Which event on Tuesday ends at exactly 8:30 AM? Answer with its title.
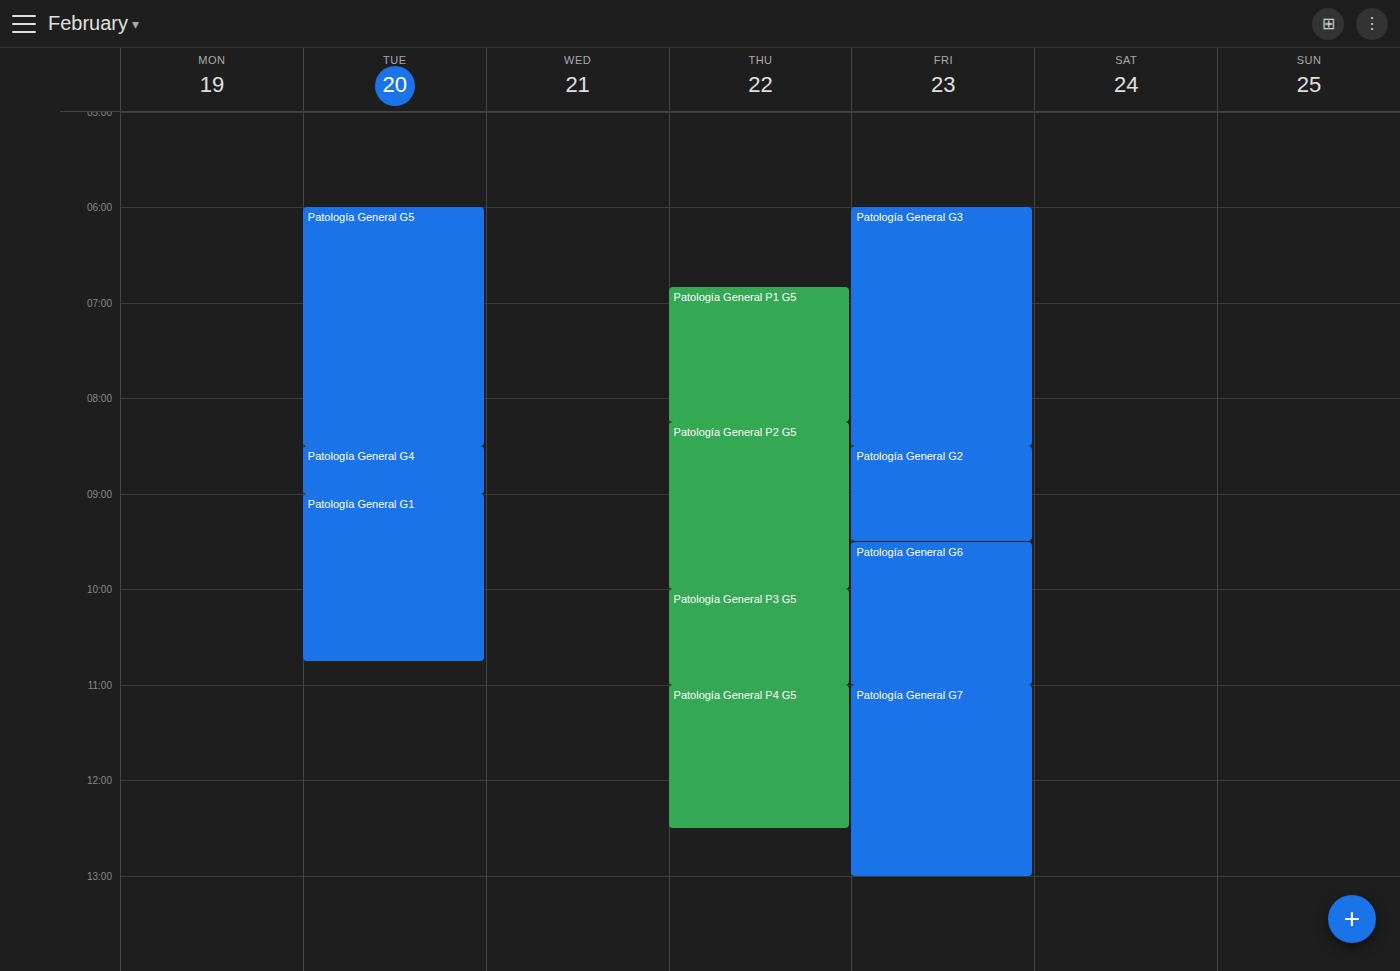
"Patología General G5"